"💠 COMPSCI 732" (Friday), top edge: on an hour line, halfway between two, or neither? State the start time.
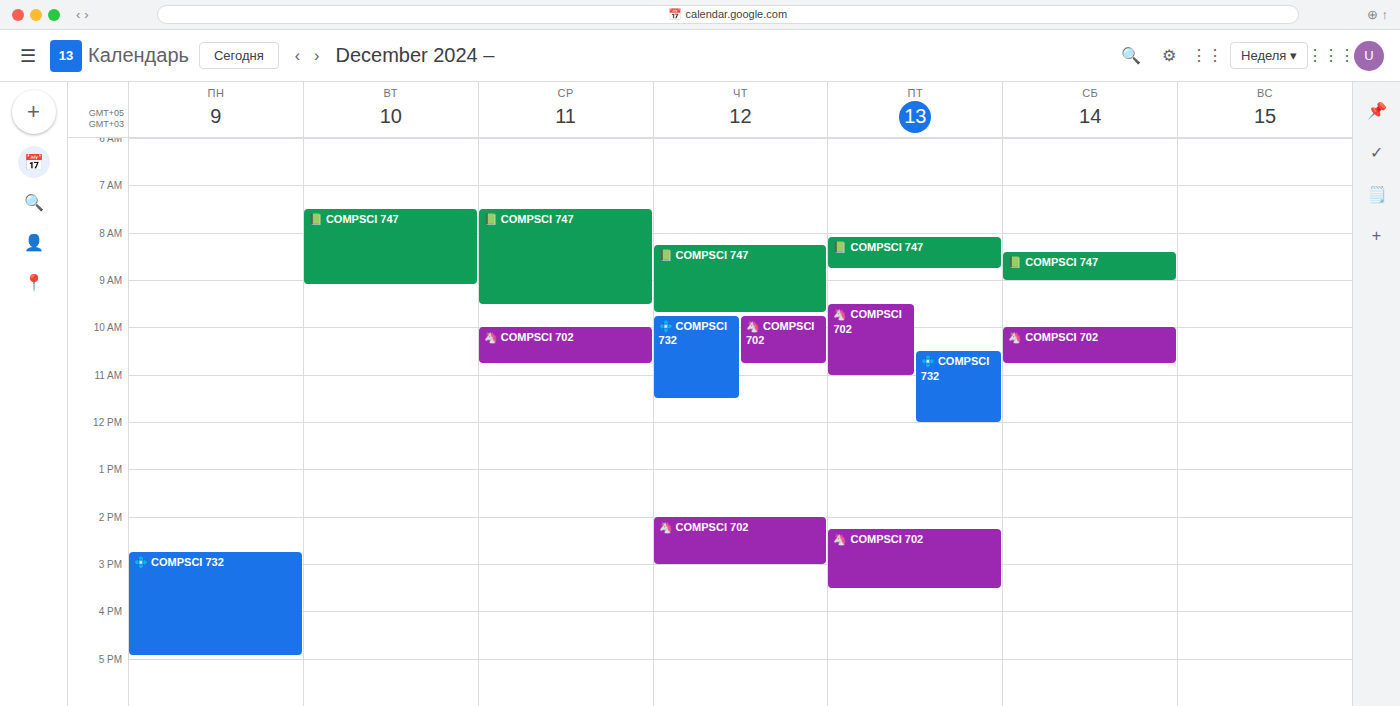
10:30 AM -- halfway between the 10 AM and 11 AM lines.